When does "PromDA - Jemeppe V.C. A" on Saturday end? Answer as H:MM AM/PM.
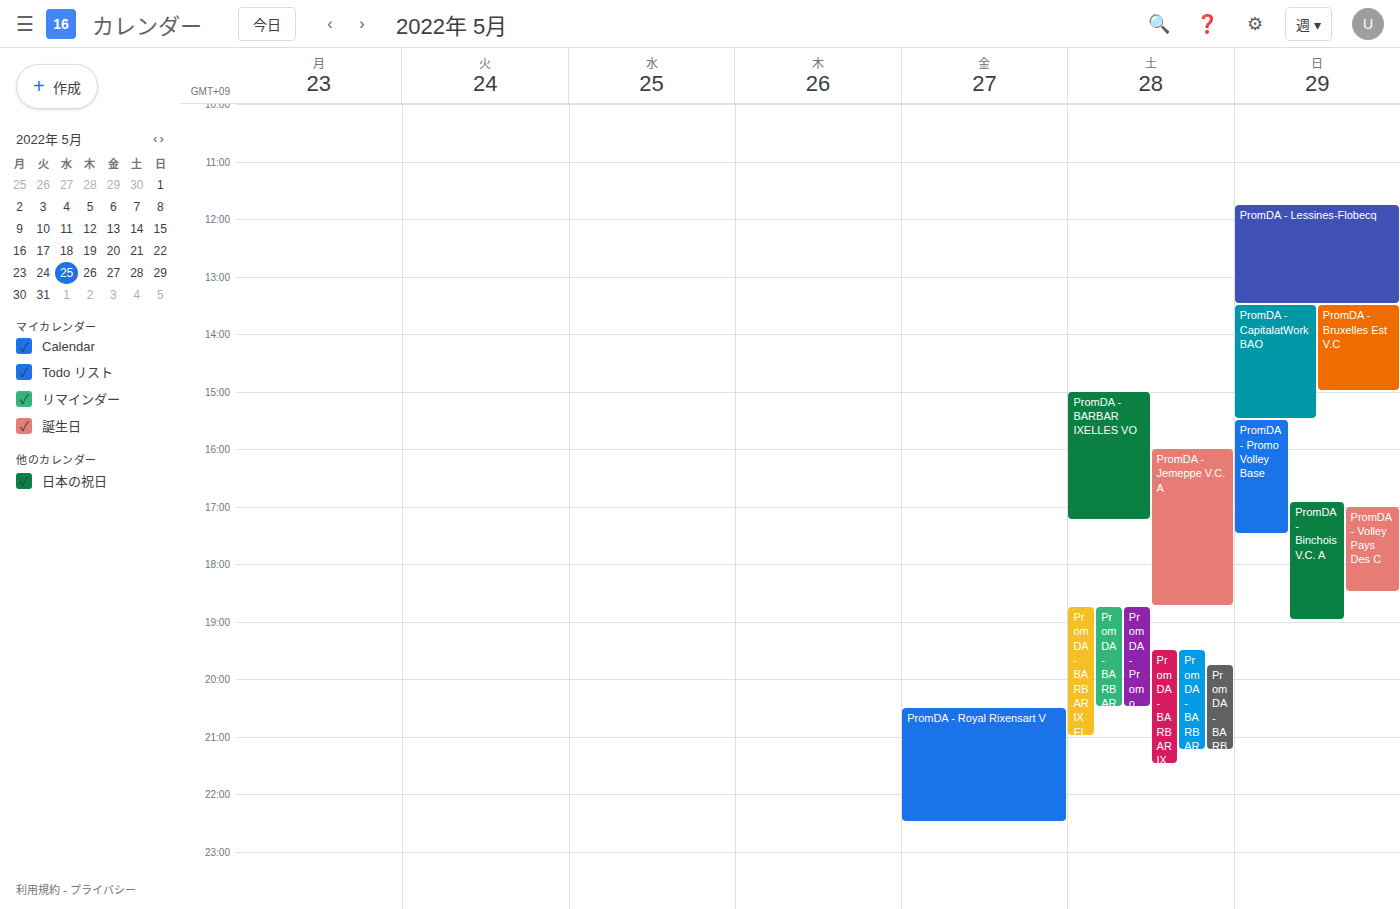
6:45 PM